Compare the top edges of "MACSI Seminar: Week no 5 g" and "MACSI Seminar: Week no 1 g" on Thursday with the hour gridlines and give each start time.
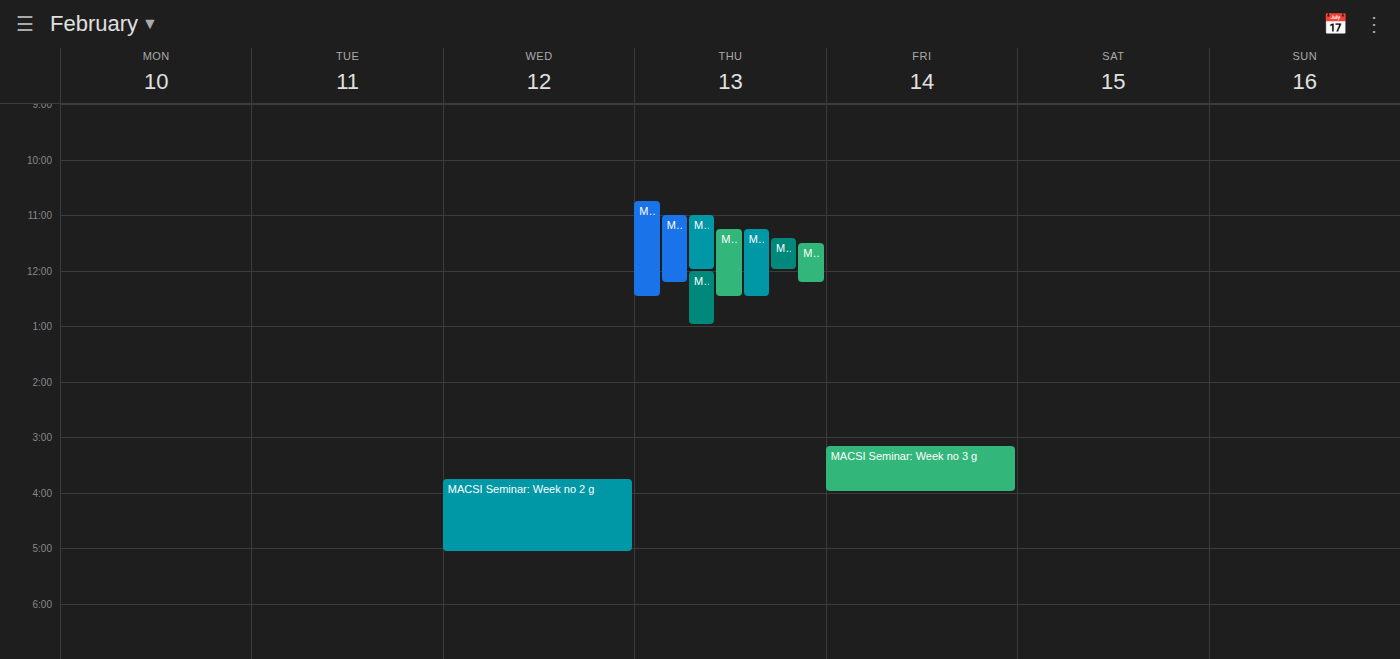
"MACSI Seminar: Week no 5 g": 11:15 AM, neither: a quarter of the way from the 11 AM line to the 12 PM line. "MACSI Seminar: Week no 1 g": 11:30 AM, halfway between the 11 AM and 12 PM lines.